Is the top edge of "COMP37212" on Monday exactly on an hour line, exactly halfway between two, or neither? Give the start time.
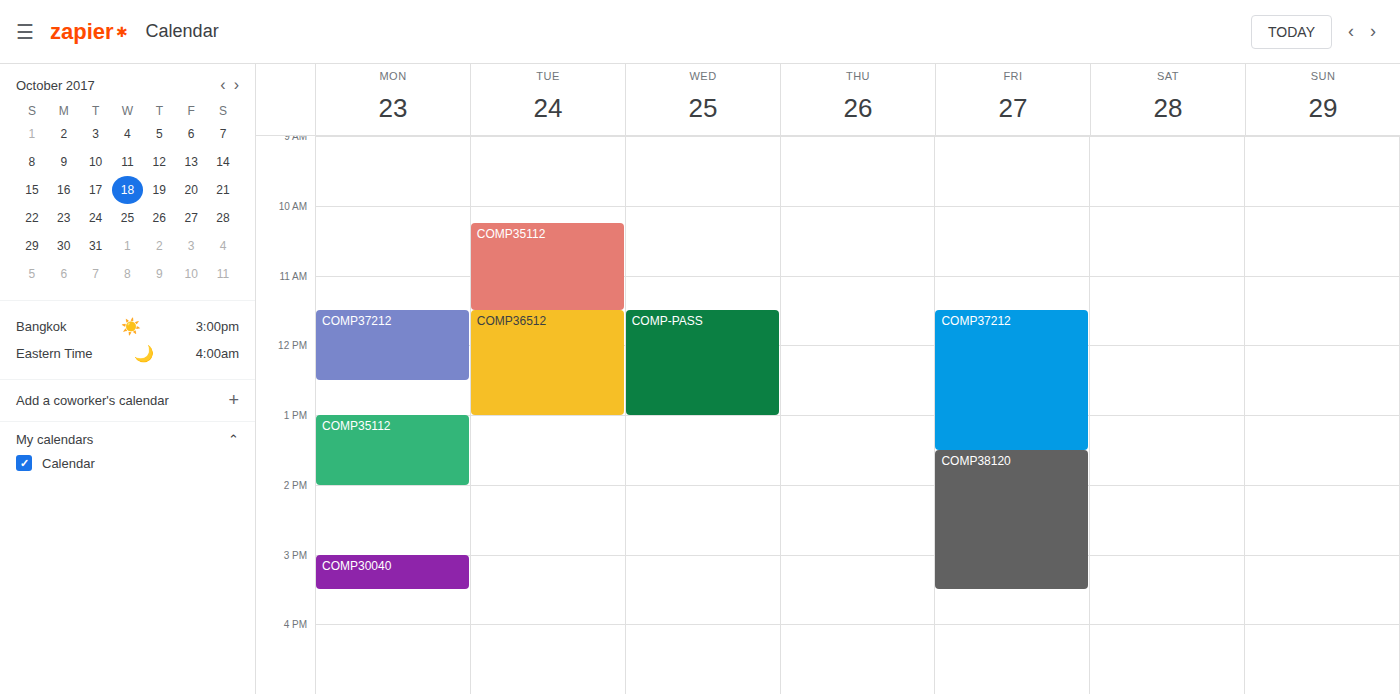
11:30 AM -- halfway between the 11 AM and 12 PM lines.